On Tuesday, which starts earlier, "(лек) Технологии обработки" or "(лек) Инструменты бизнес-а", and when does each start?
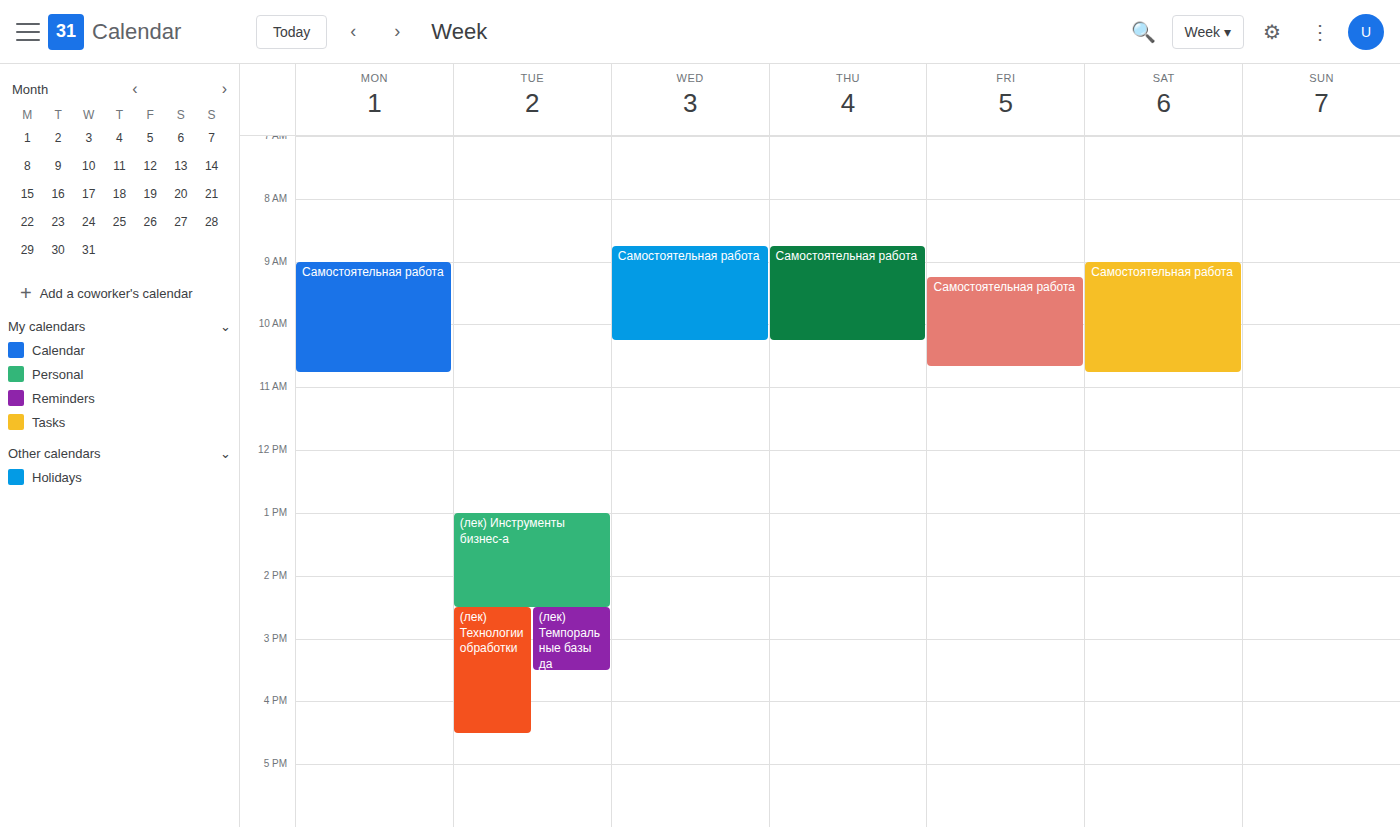
"(лек) Инструменты бизнес-а" 1:00 PM; "(лек) Технологии обработки" 2:30 PM.